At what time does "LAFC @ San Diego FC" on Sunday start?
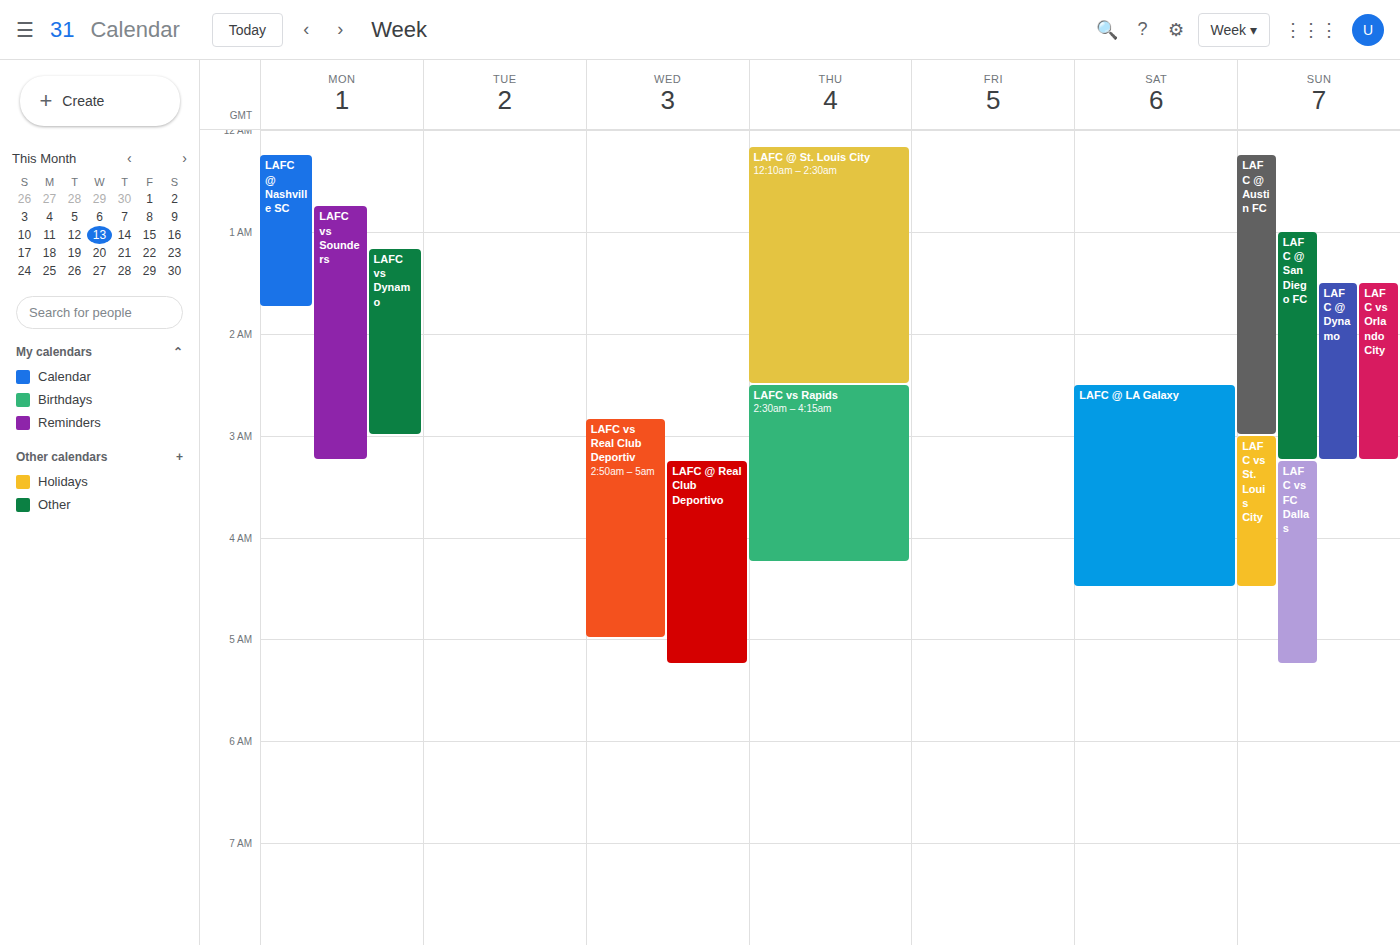
1:00 AM